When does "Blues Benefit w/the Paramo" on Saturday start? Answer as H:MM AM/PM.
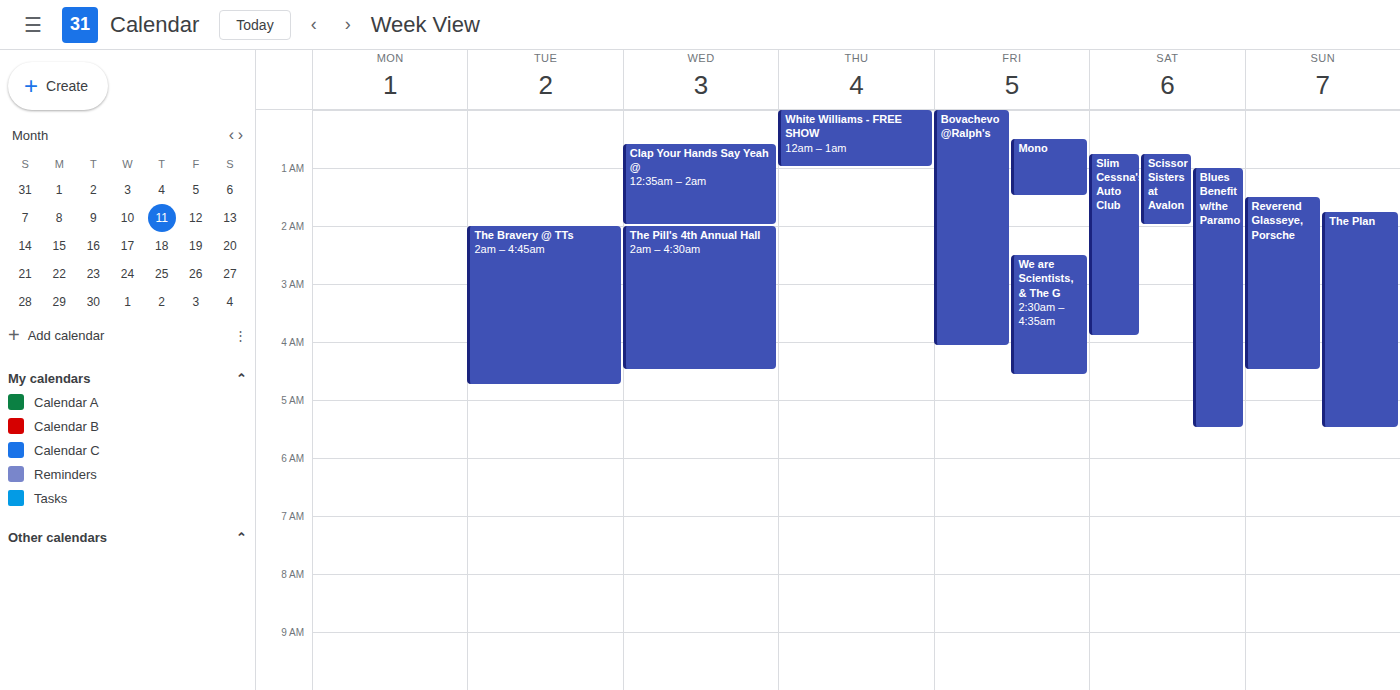
1:00 AM